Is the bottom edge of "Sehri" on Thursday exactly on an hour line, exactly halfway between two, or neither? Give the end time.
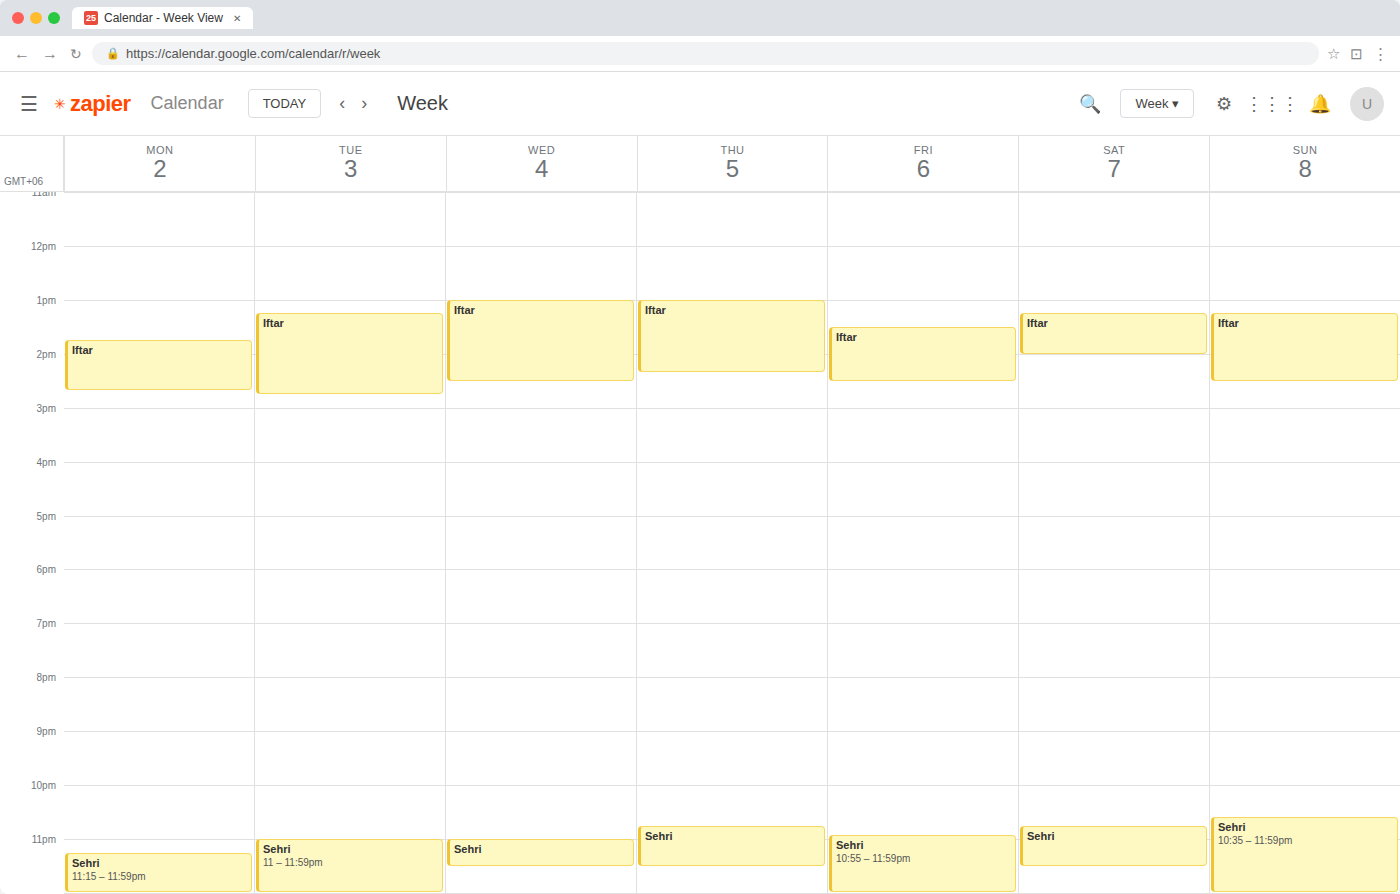
11:30 PM -- halfway between the 11 PM and 12 AM lines.